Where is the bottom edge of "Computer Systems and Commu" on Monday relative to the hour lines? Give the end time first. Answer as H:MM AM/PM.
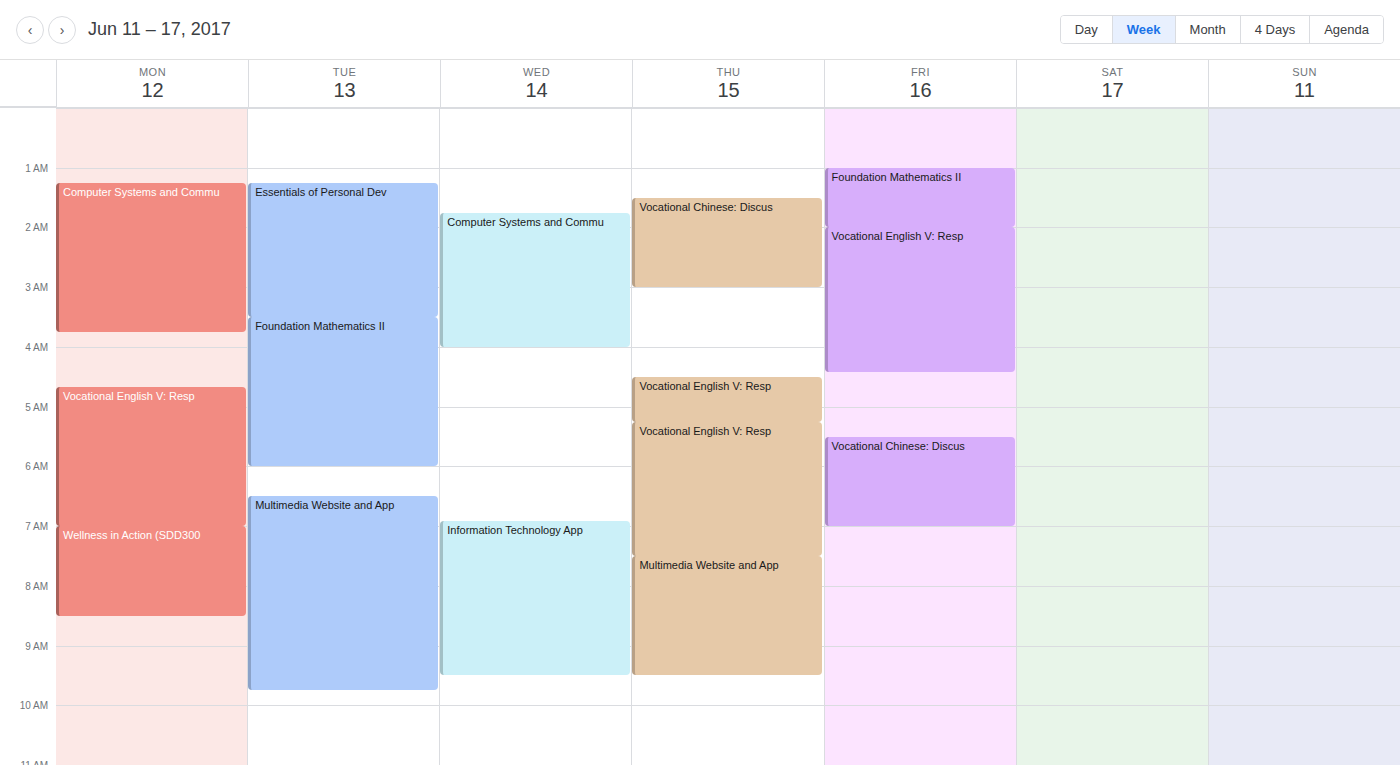
3:45 AM -- neither: three quarters of the way from the 3 AM line to the 4 AM line.